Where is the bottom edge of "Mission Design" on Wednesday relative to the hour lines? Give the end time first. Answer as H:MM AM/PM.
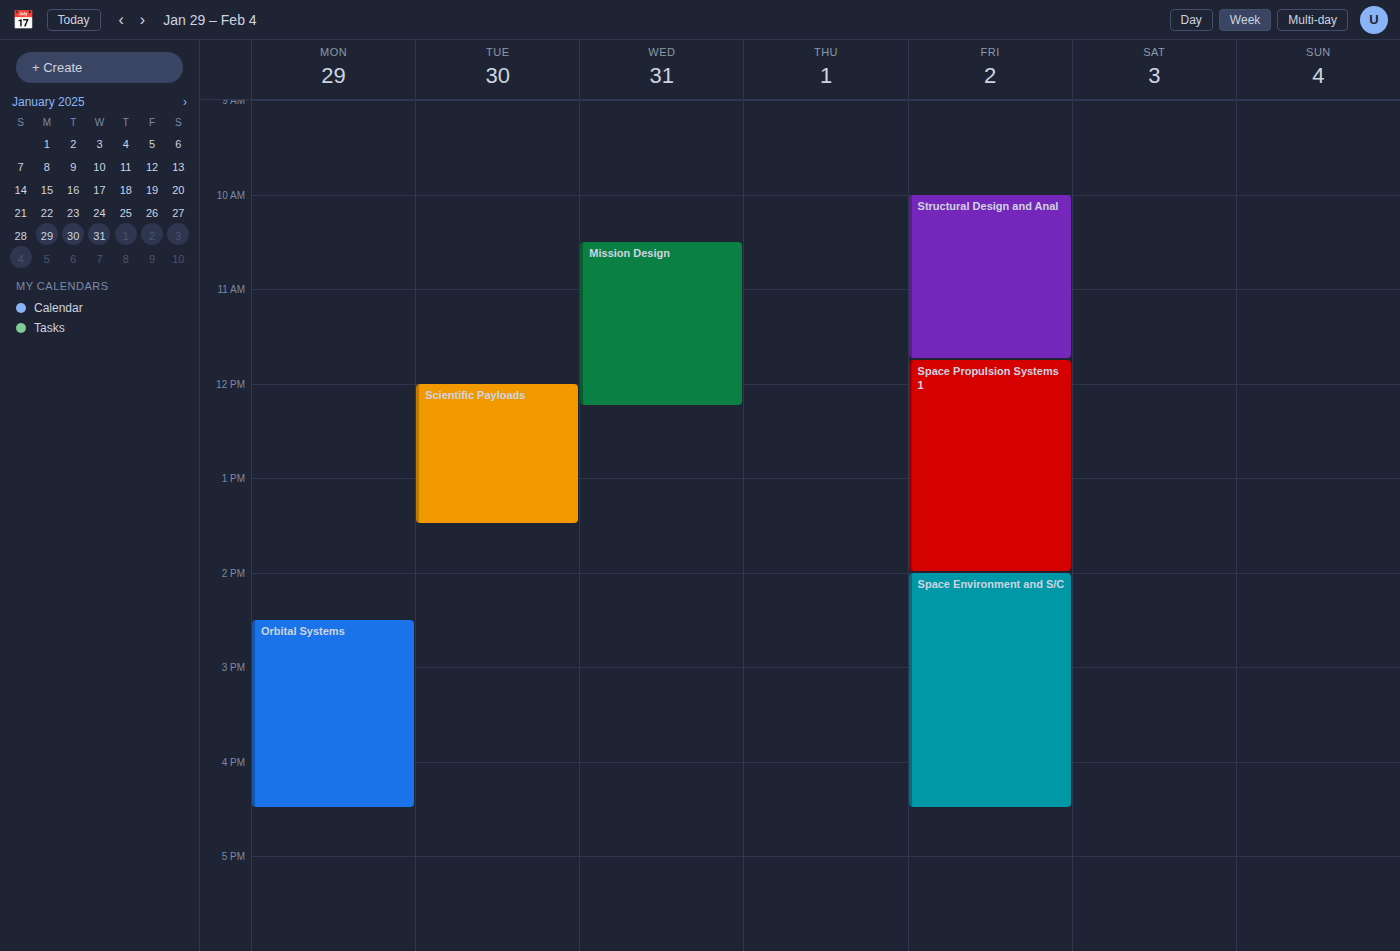
12:15 PM -- neither: a quarter of the way from the 12 PM line to the 1 PM line.